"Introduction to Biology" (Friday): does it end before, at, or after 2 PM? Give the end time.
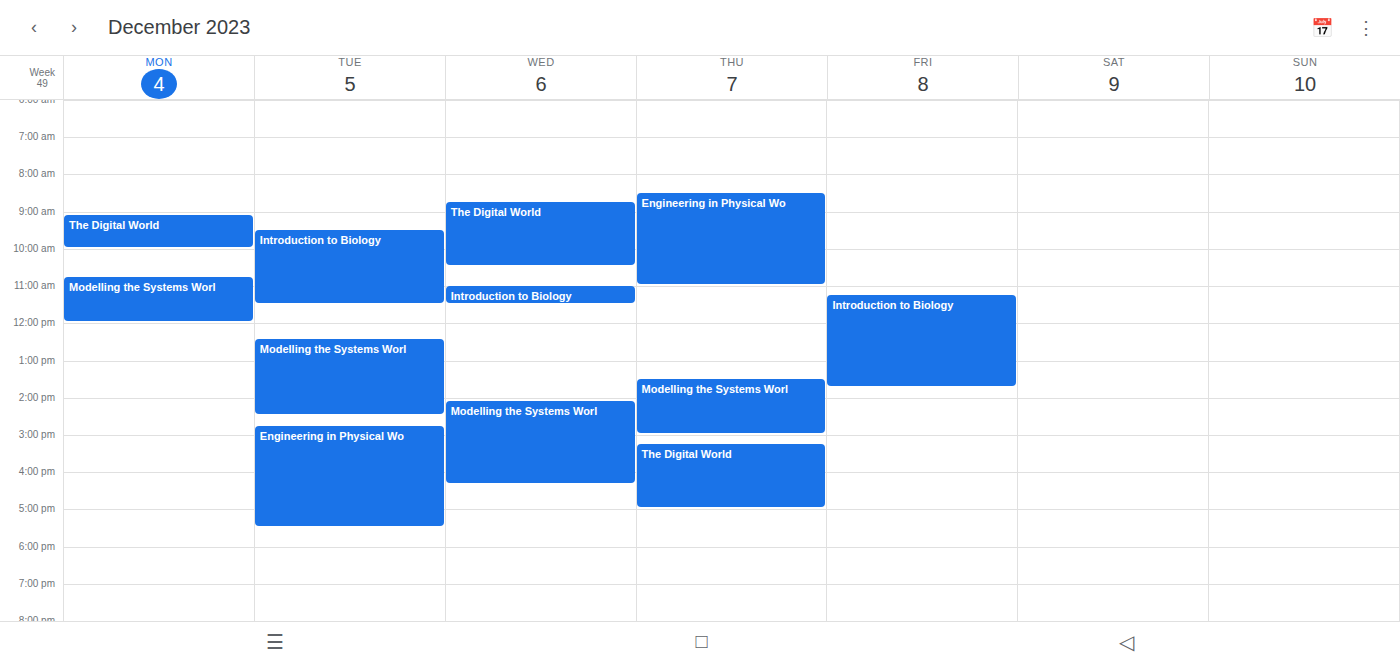
1:45 PM -- before 2 PM, 15 minutes above the 2 PM line.